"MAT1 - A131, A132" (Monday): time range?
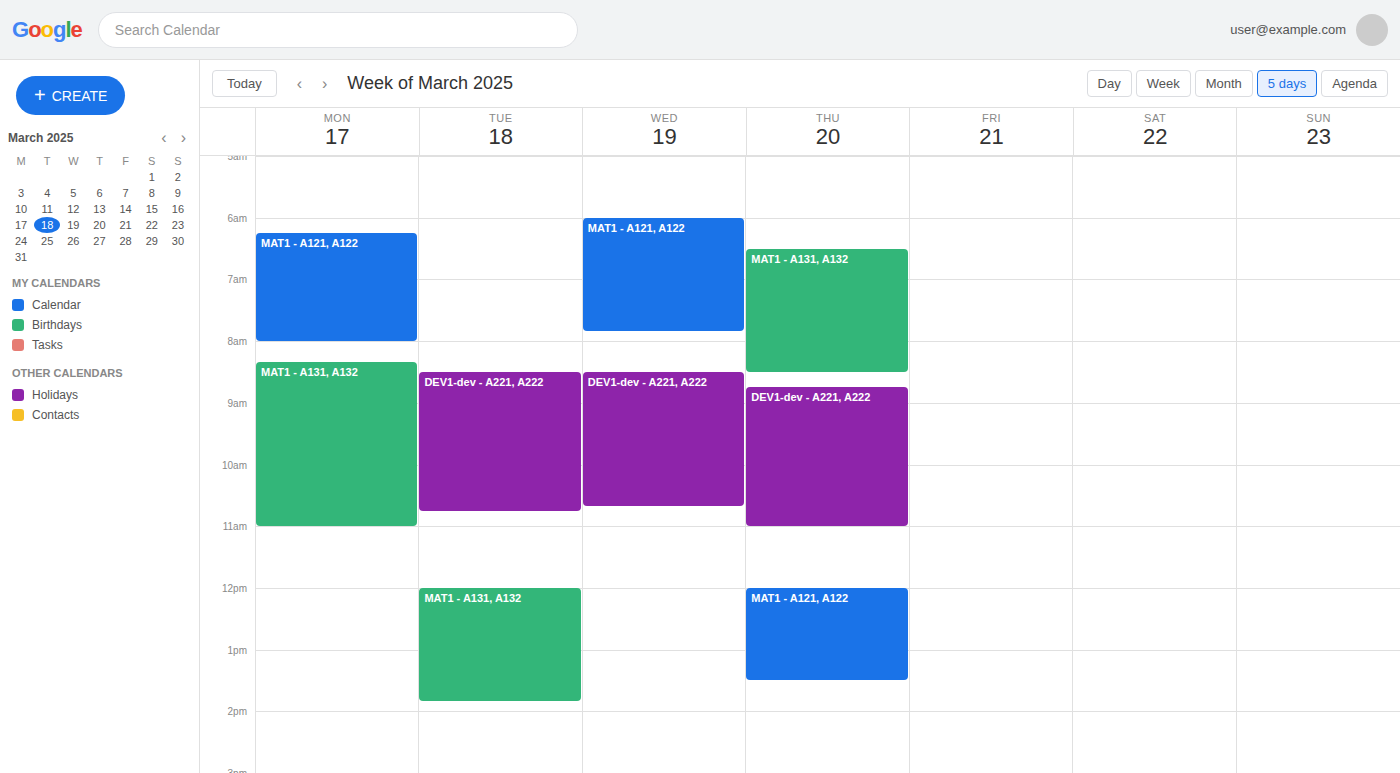
08:20 to 11:00